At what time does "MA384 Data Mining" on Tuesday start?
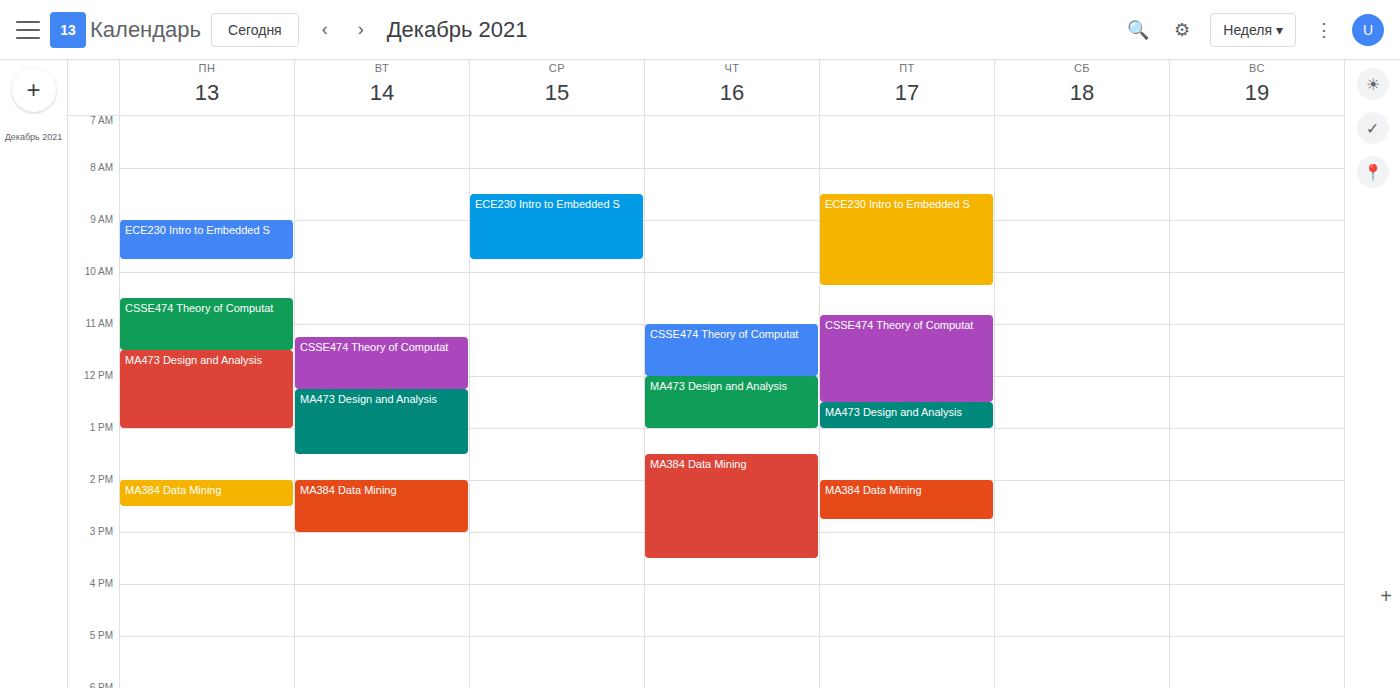
2:00 PM